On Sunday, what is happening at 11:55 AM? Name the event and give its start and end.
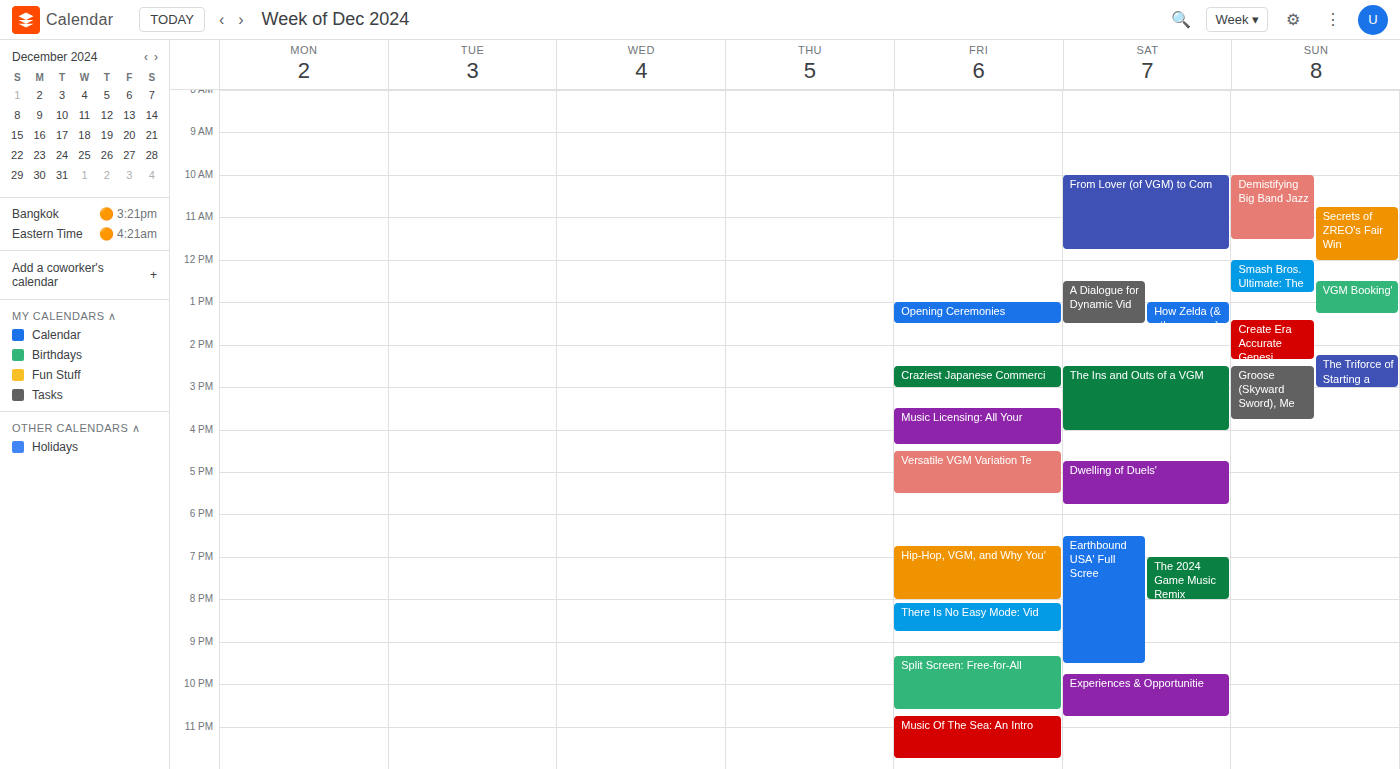
"Secrets of ZREO's Fair Win", 10:45 AM to 12:00 PM